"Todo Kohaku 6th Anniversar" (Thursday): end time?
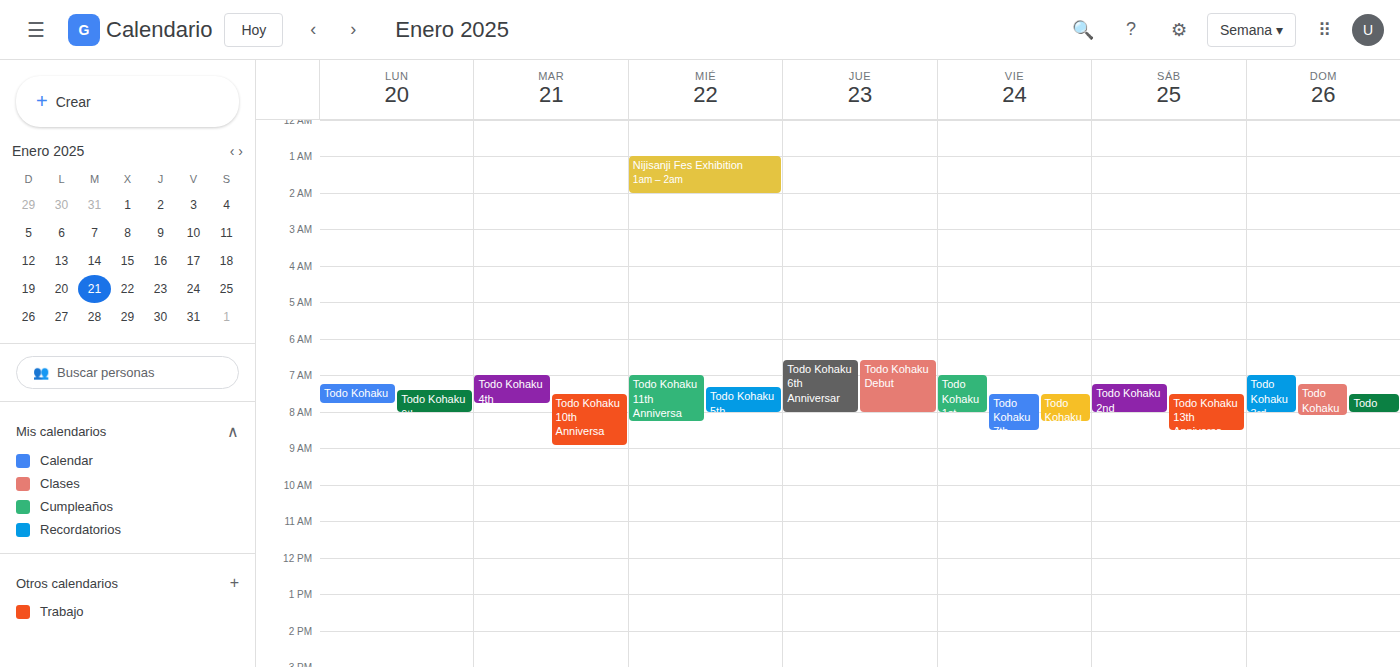
08:00